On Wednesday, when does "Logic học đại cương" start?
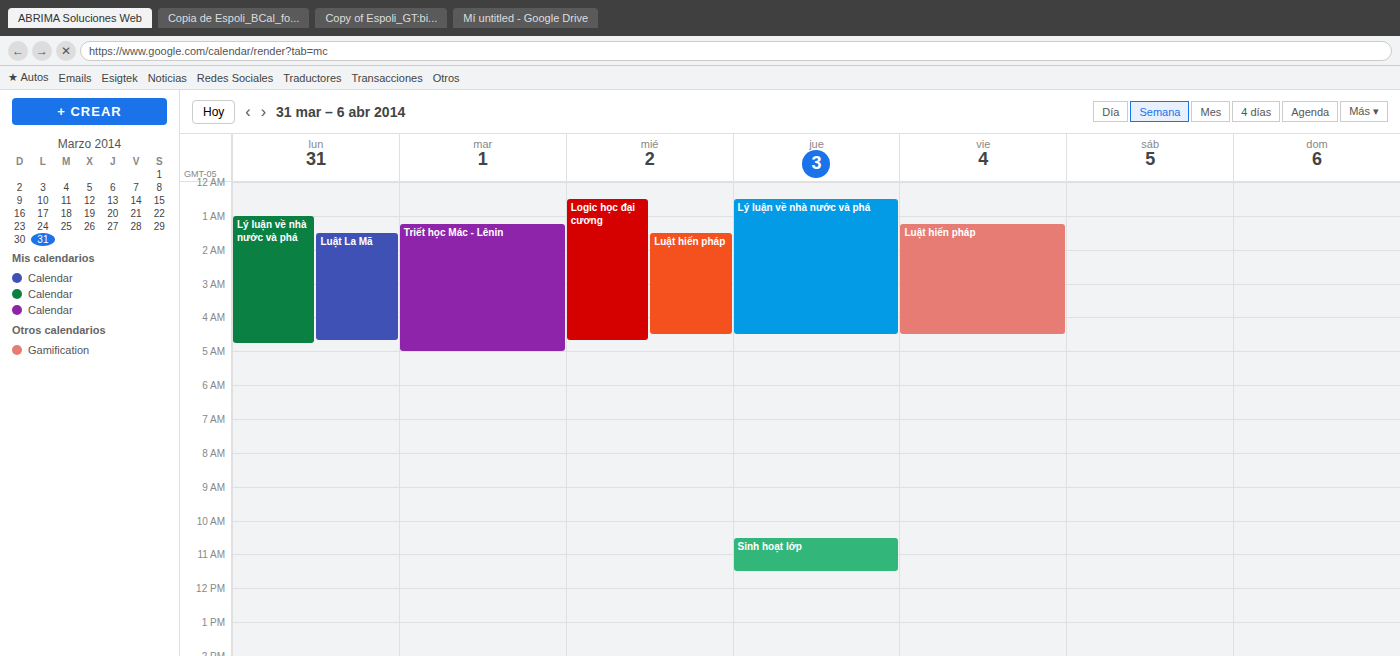
12:30 AM